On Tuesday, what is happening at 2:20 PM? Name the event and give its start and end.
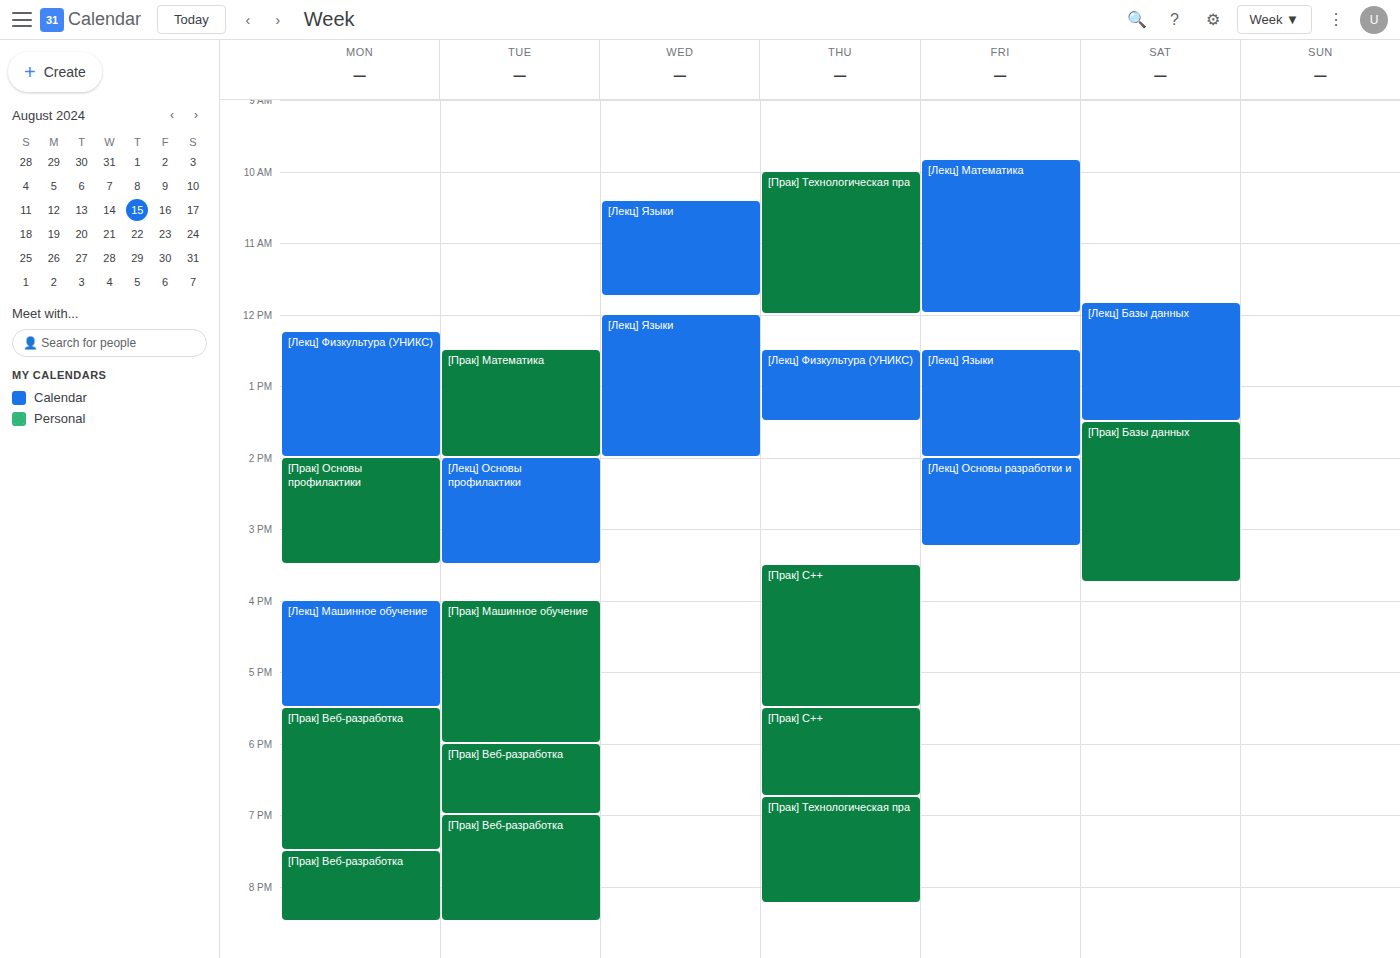
"[Лекц] Основы профилактики", 2:00 PM to 3:30 PM